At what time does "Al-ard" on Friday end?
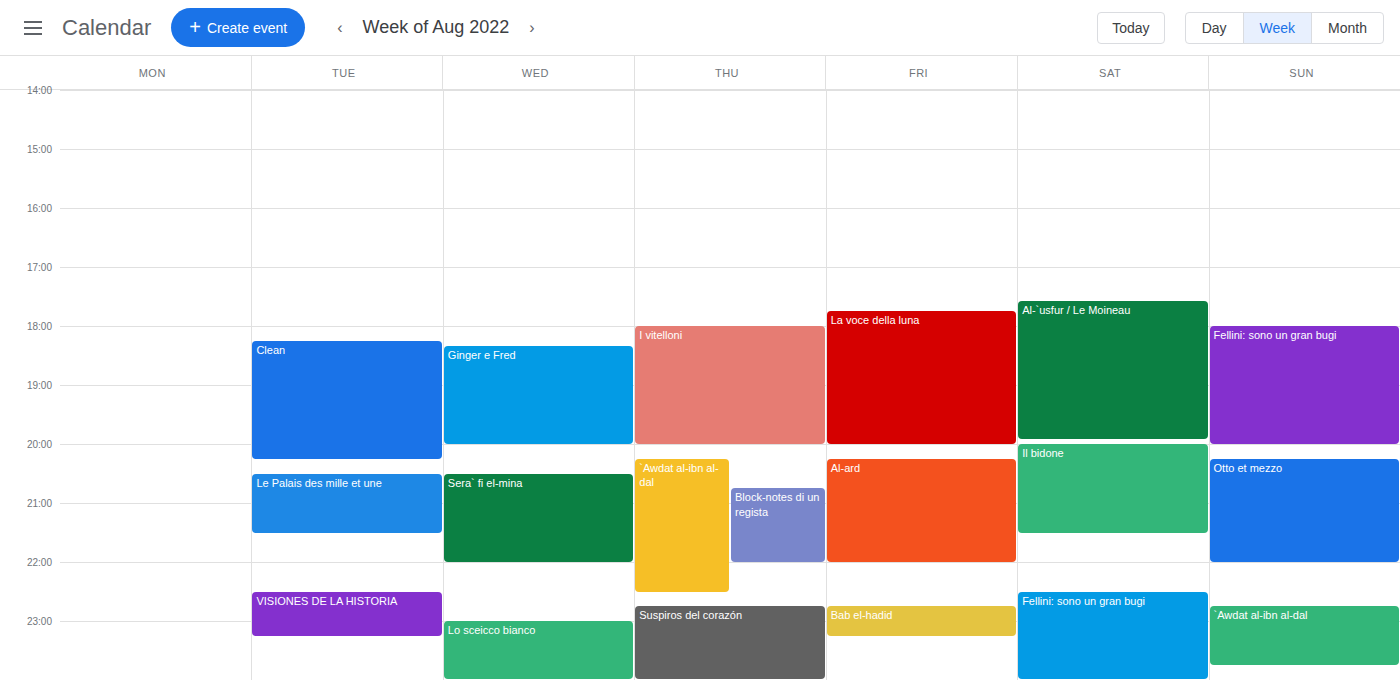
10:00 PM